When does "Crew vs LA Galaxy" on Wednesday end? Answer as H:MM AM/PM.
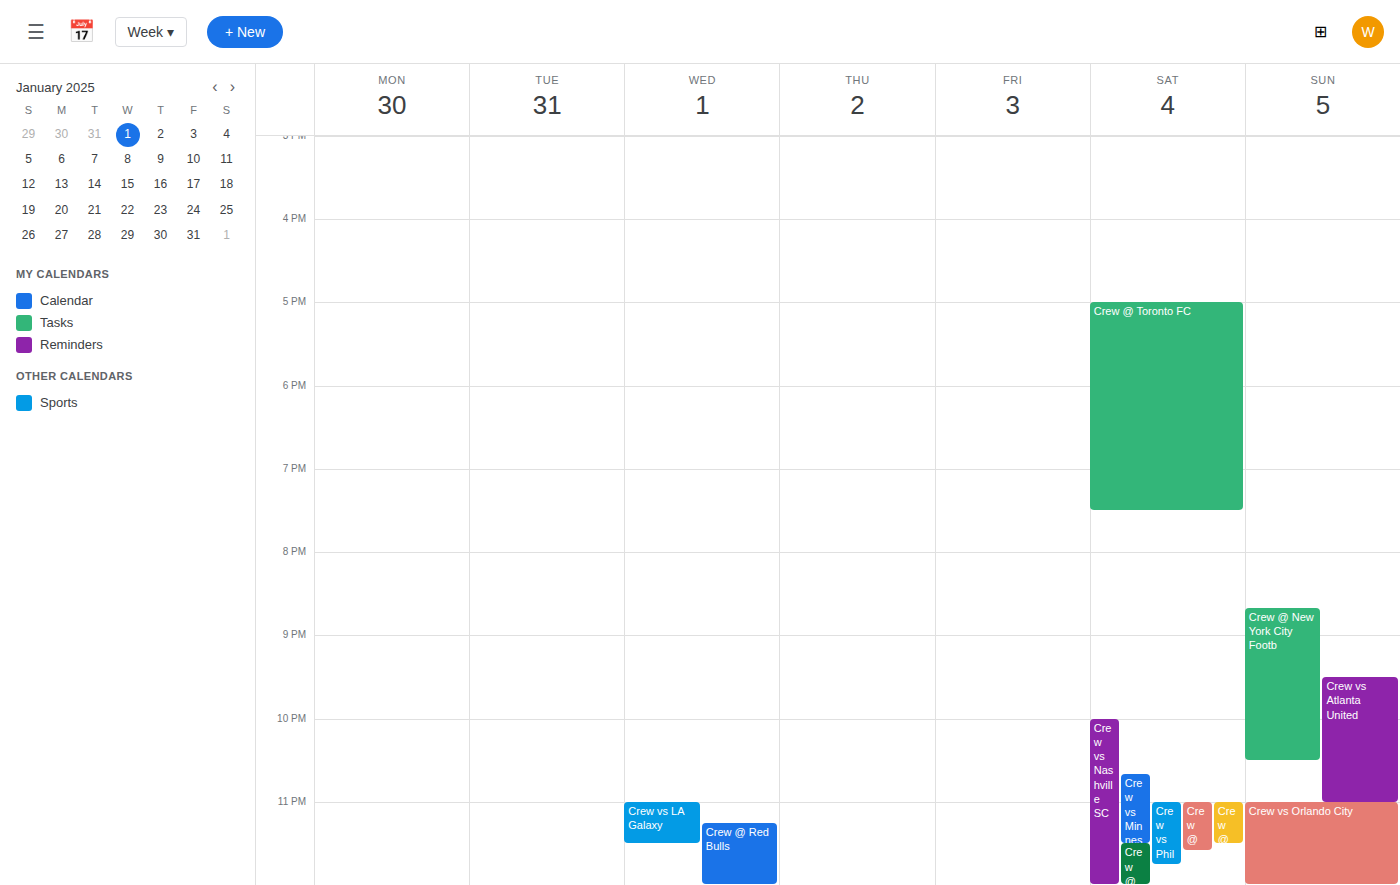
11:30 PM